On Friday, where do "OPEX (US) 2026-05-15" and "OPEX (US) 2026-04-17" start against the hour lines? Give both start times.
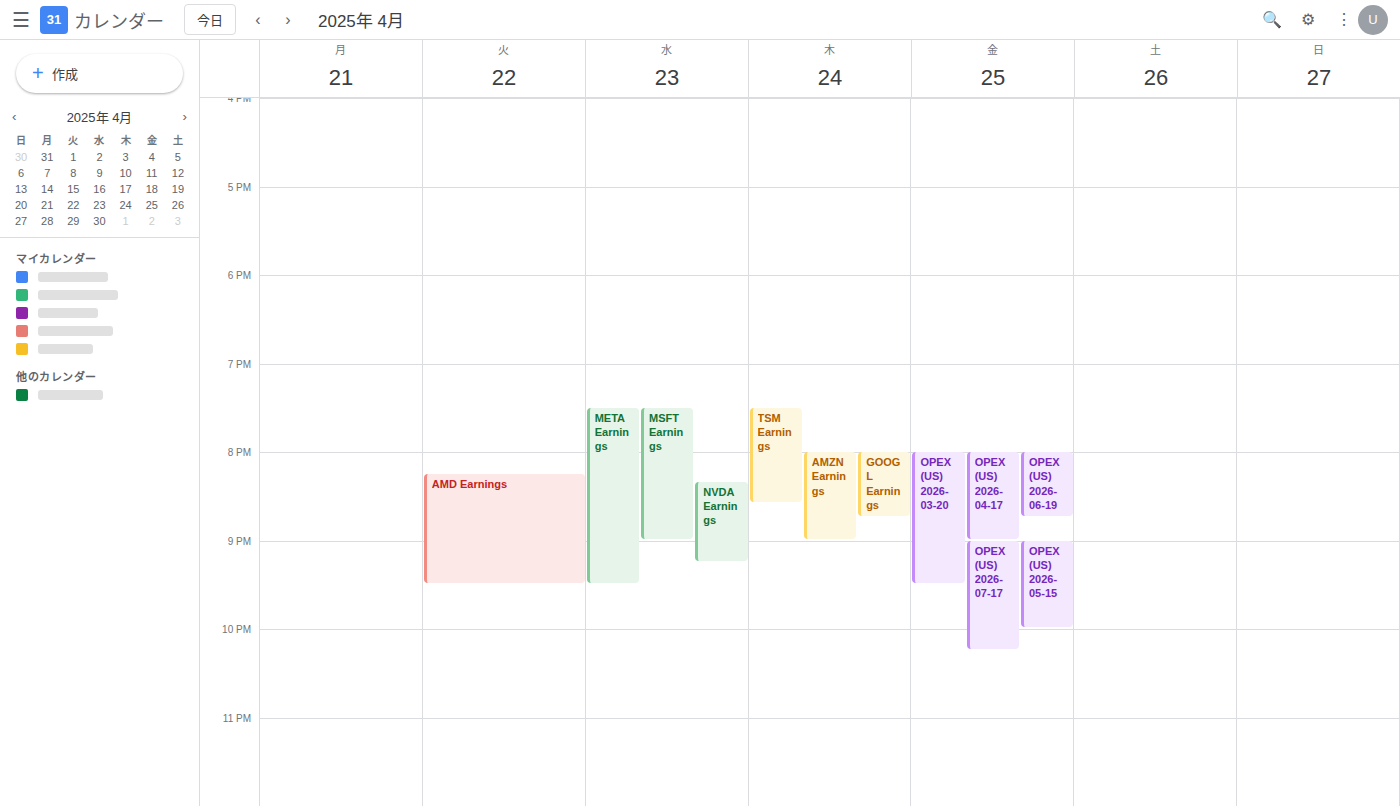
"OPEX (US) 2026-05-15": 21:00, exactly on the 21:00 line. "OPEX (US) 2026-04-17": 20:00, exactly on the 20:00 line.